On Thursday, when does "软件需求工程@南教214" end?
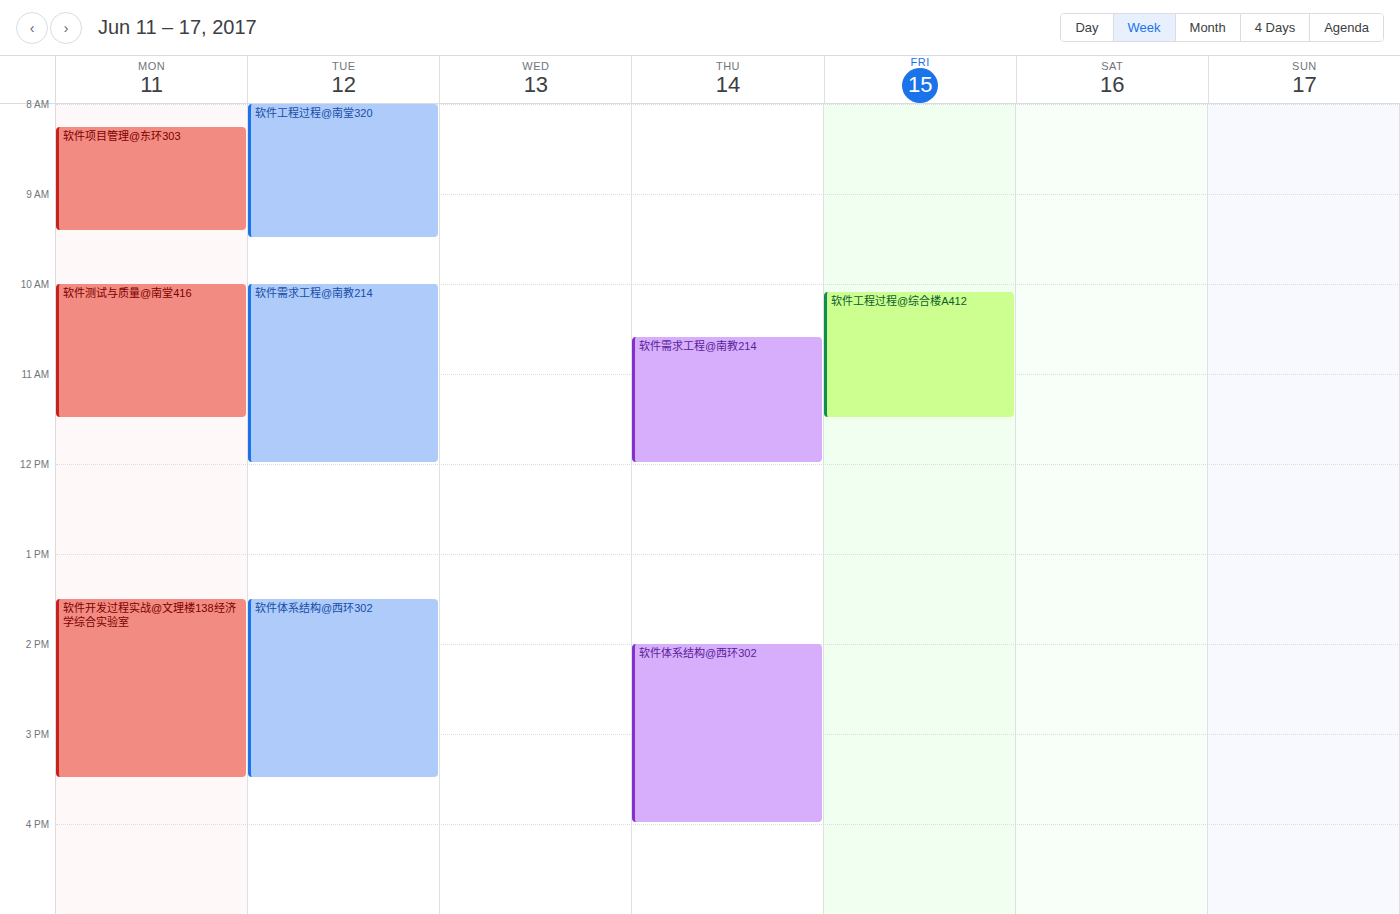
12:00 PM